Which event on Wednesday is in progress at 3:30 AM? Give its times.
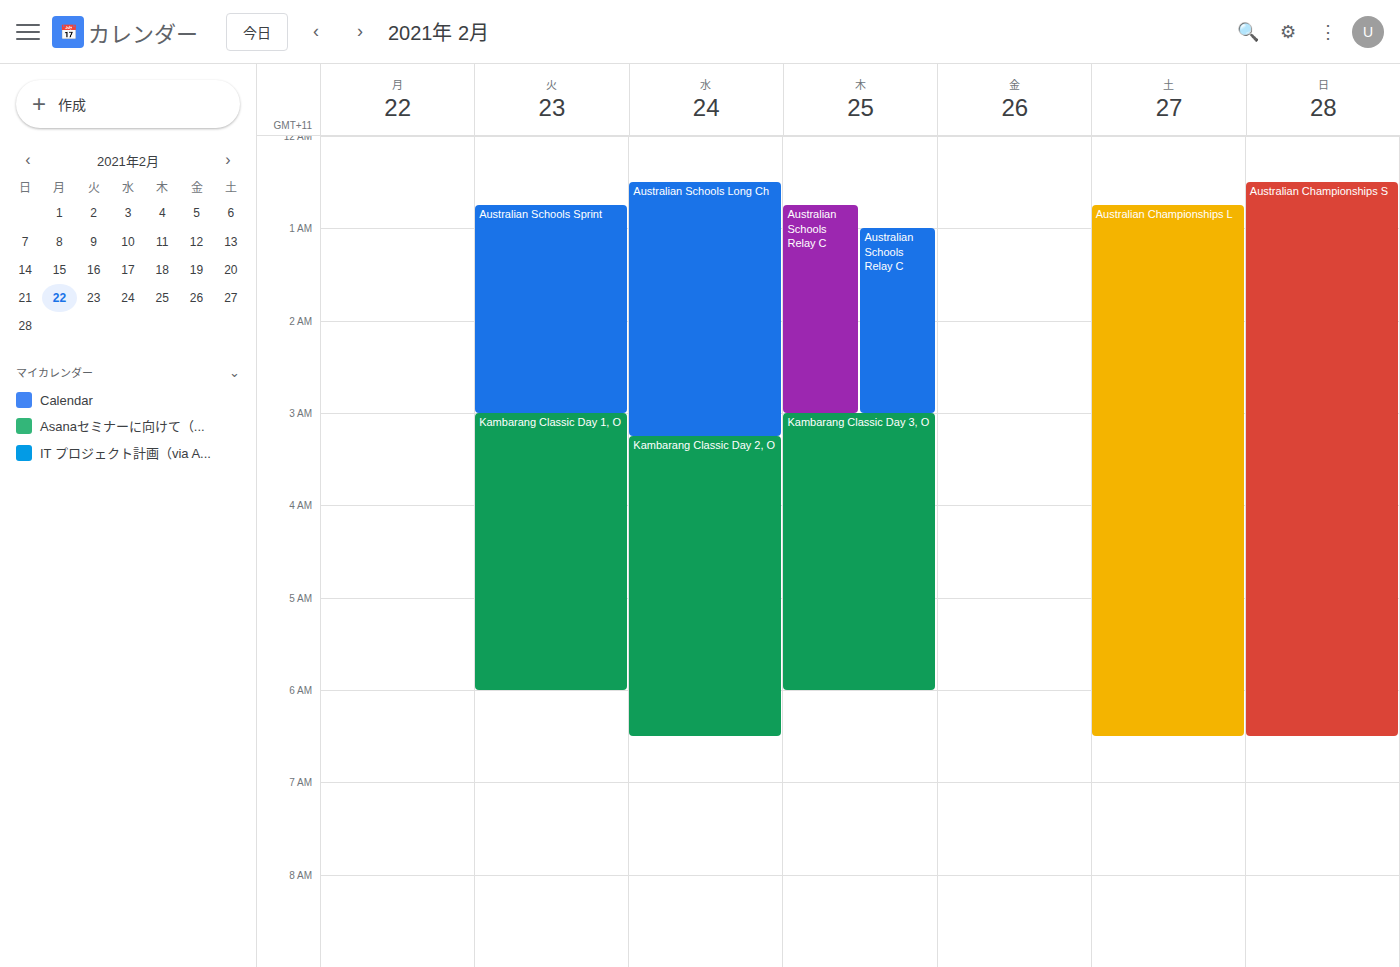
"Kambarang Classic Day 2, O", 3:15 AM to 6:30 AM